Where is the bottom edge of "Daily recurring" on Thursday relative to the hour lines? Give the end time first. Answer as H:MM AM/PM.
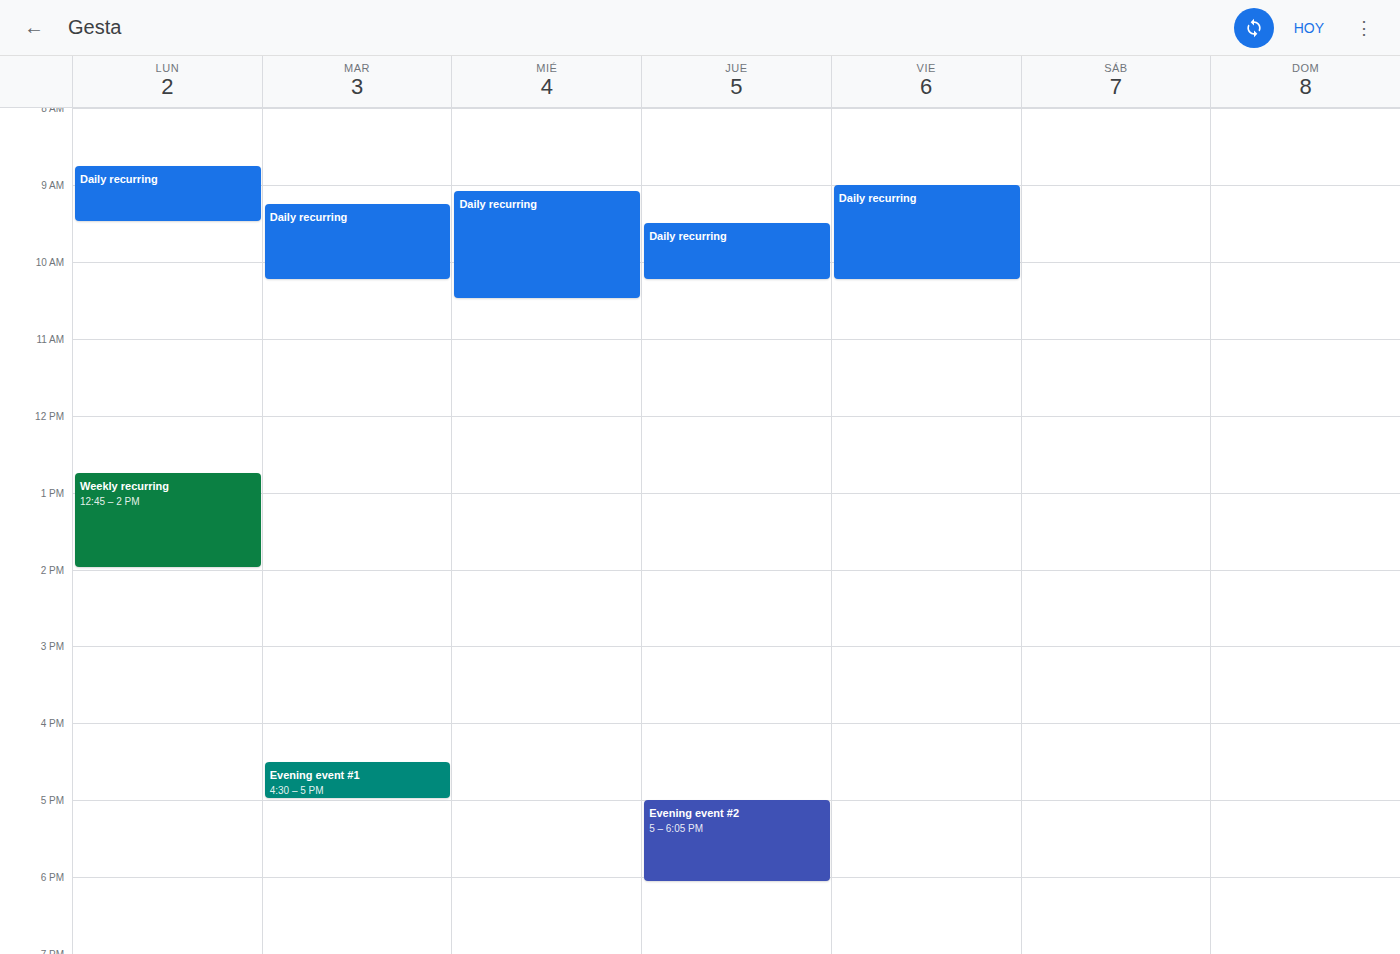
10:15 AM -- neither: a quarter of the way from the 10 AM line to the 11 AM line.